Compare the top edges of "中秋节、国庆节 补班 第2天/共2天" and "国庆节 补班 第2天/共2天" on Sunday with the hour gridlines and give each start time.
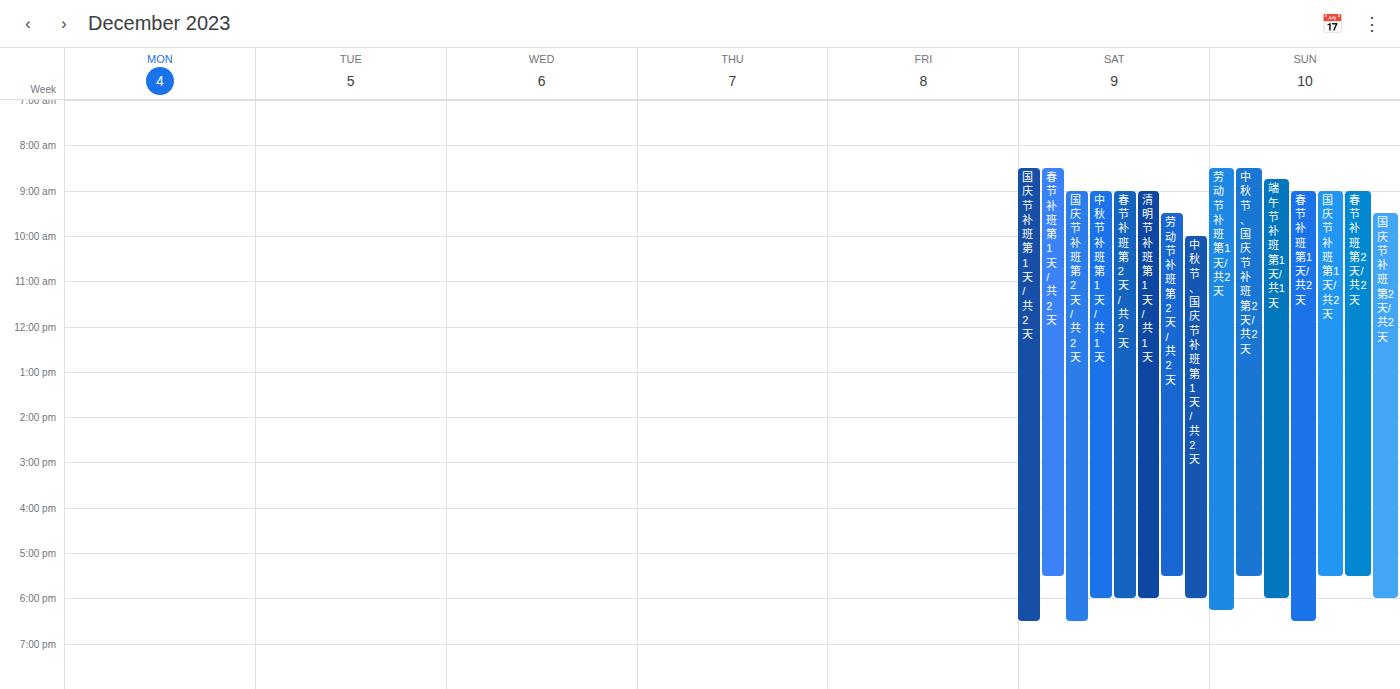
"中秋节、国庆节 补班 第2天/共2天": 8:30 AM, halfway between the 8 AM and 9 AM lines. "国庆节 补班 第2天/共2天": 9:30 AM, halfway between the 9 AM and 10 AM lines.